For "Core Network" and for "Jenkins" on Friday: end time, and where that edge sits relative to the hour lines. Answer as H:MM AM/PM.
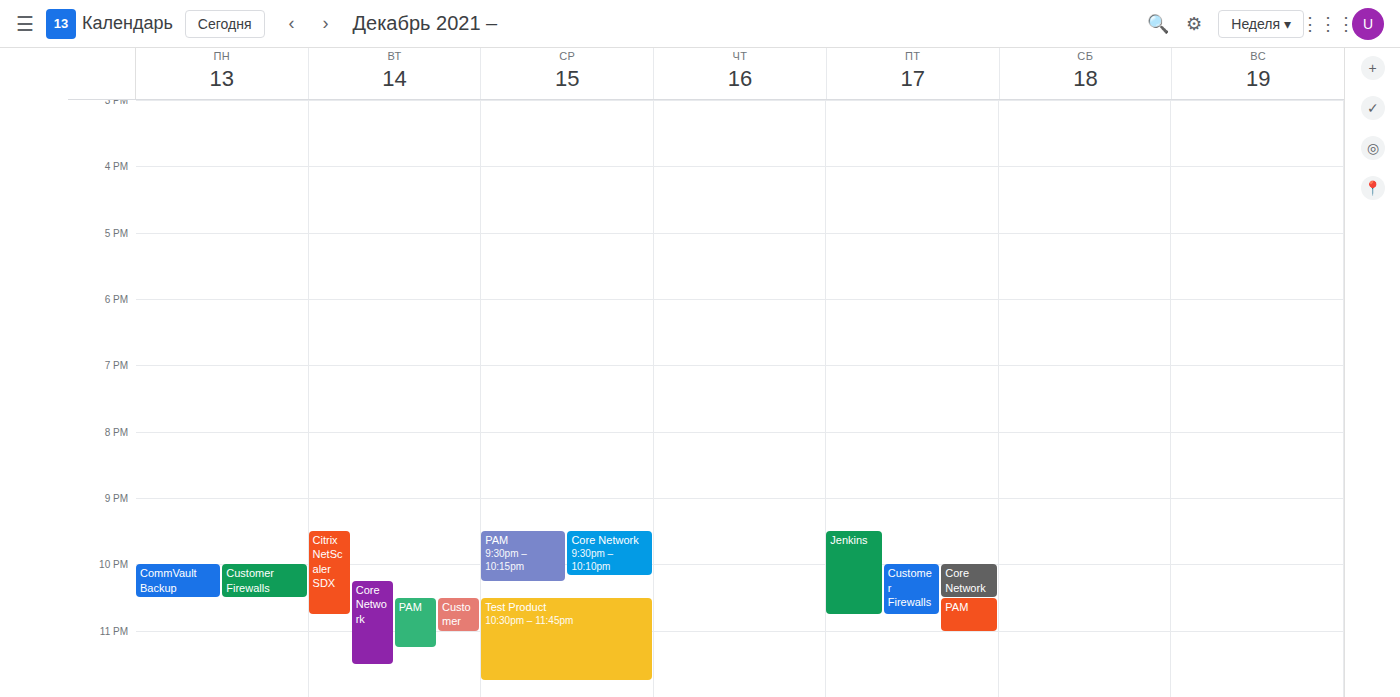
"Core Network": 10:30 PM, halfway between the 10 PM and 11 PM lines. "Jenkins": 10:45 PM, neither: three quarters of the way from the 10 PM line to the 11 PM line.